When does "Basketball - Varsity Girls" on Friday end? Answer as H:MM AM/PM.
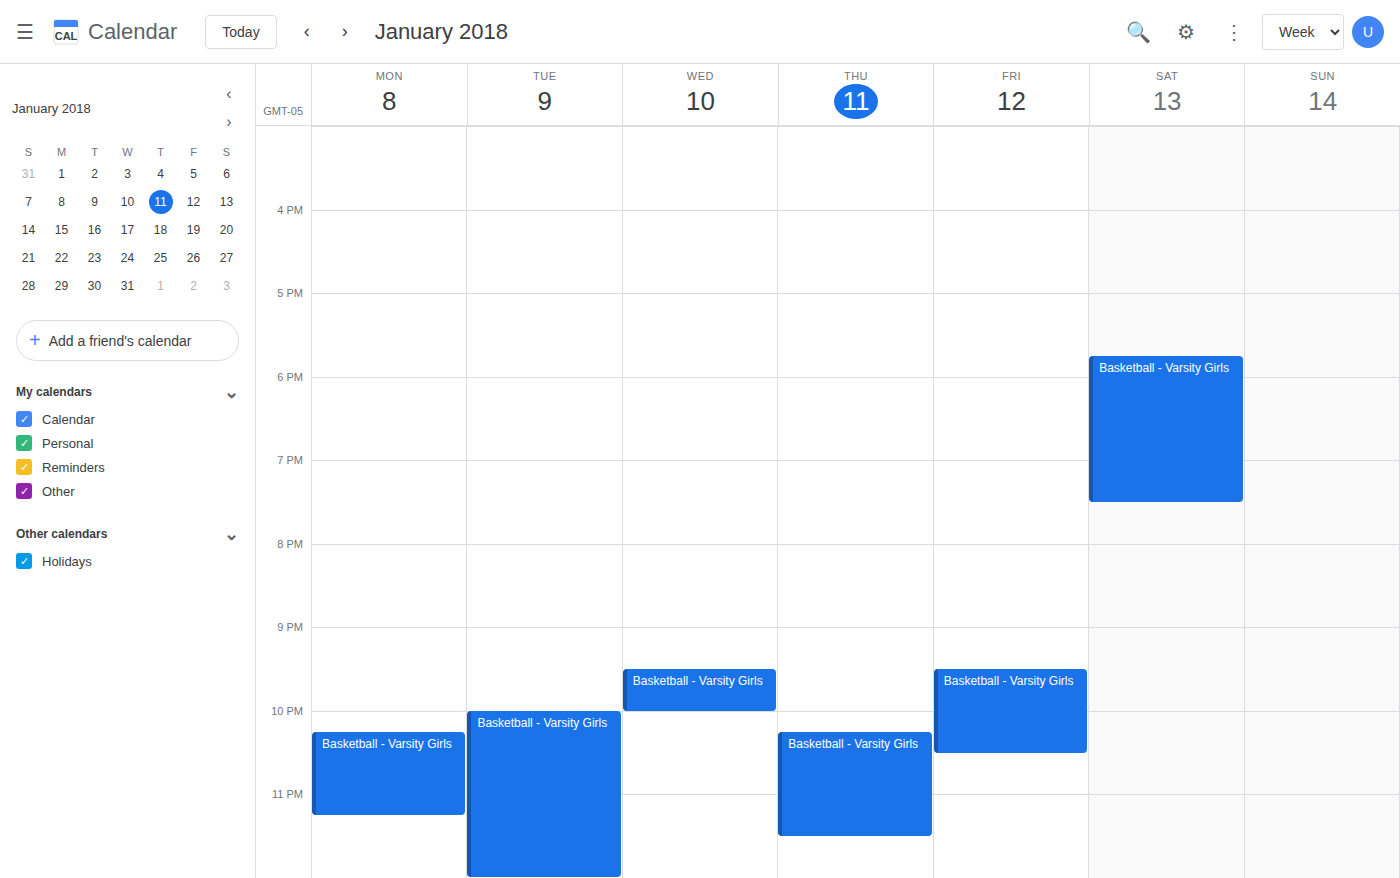
10:30 PM